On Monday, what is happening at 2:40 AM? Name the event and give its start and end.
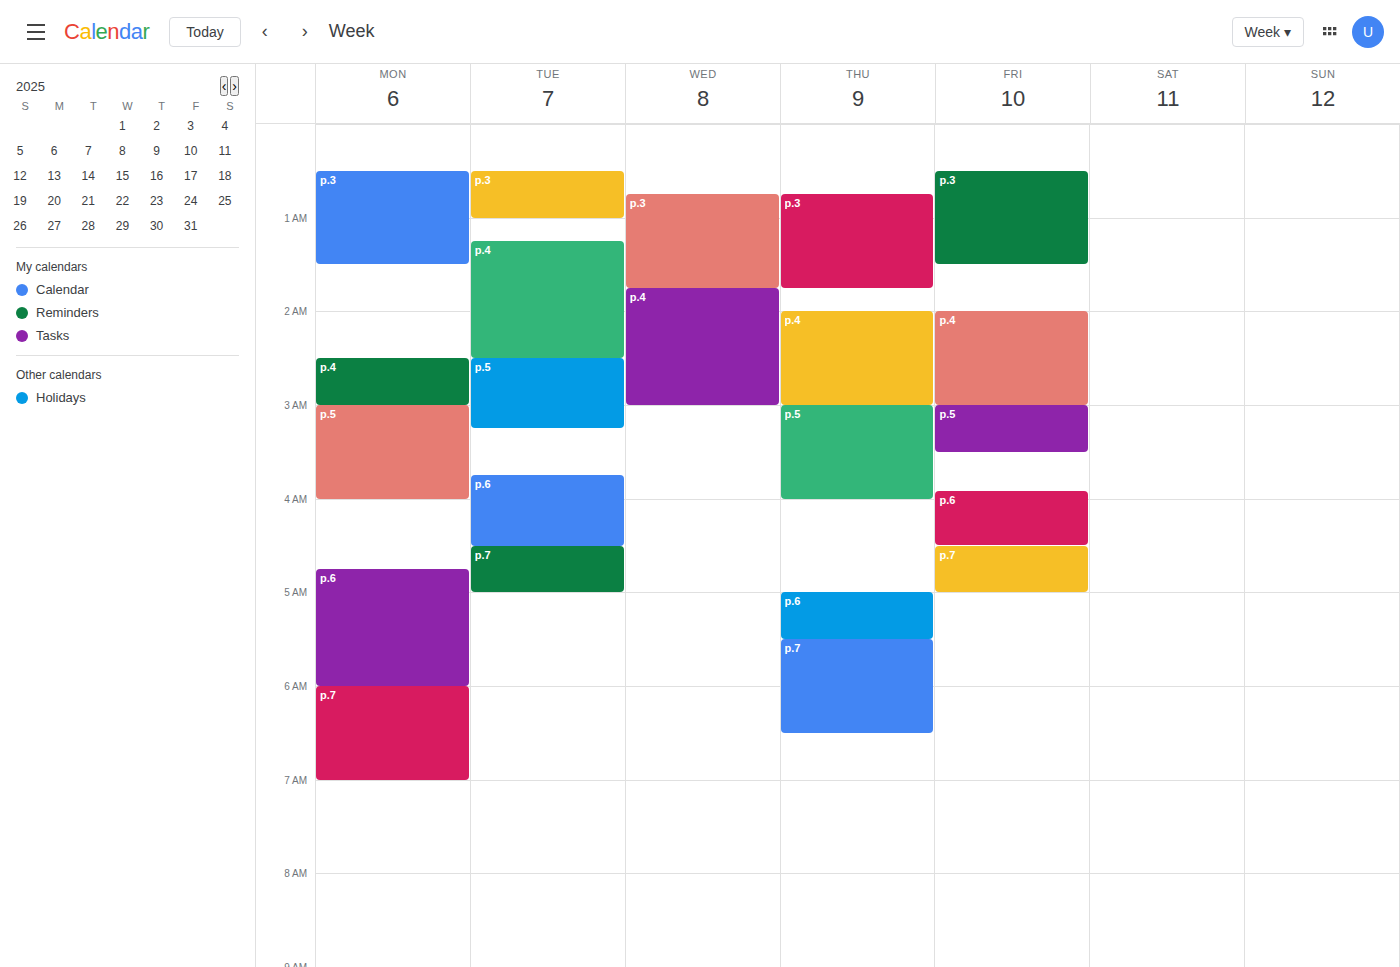
"p.4", 2:30 AM to 3:00 AM